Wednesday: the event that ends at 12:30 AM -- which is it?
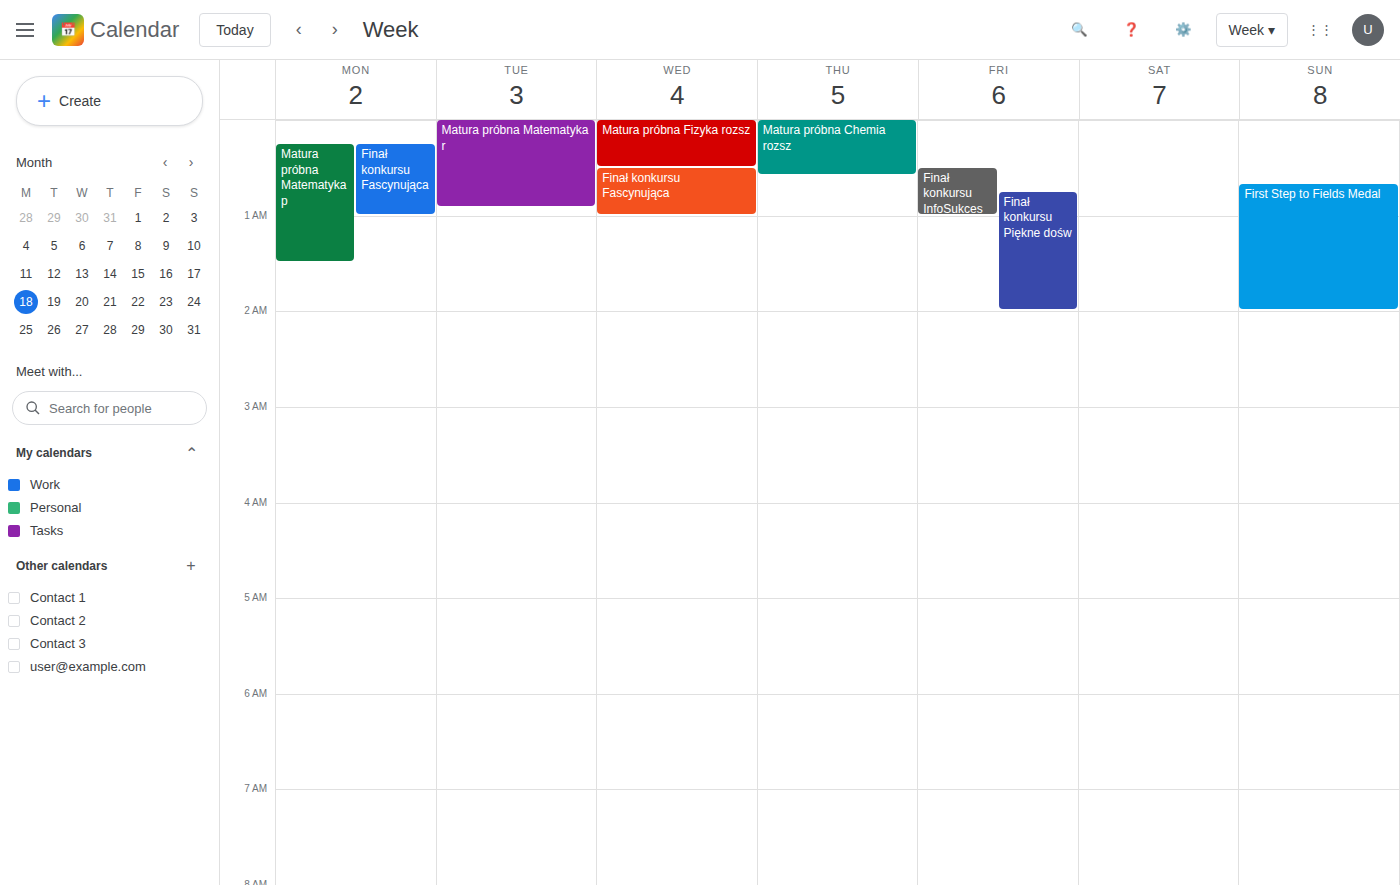
"Matura próbna Fizyka rozsz"